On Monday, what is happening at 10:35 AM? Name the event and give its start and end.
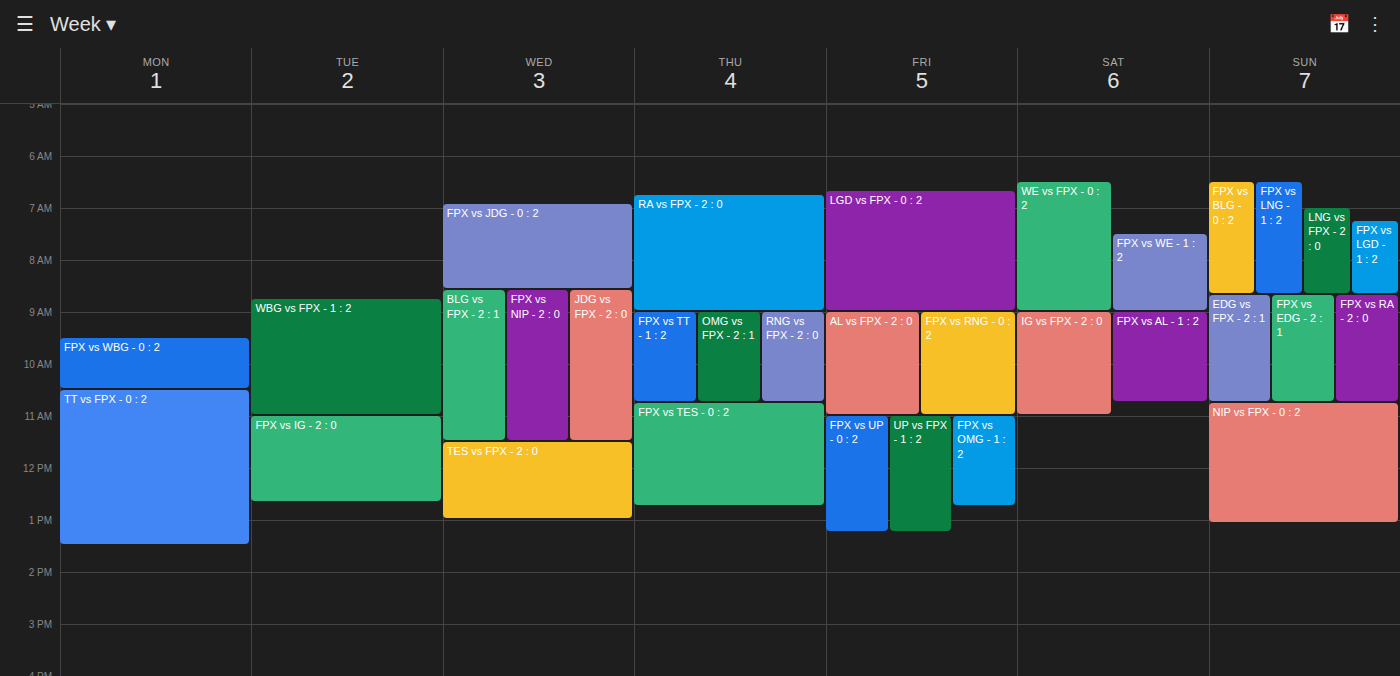
"TT vs FPX - 0 : 2", 10:30 AM to 1:30 PM